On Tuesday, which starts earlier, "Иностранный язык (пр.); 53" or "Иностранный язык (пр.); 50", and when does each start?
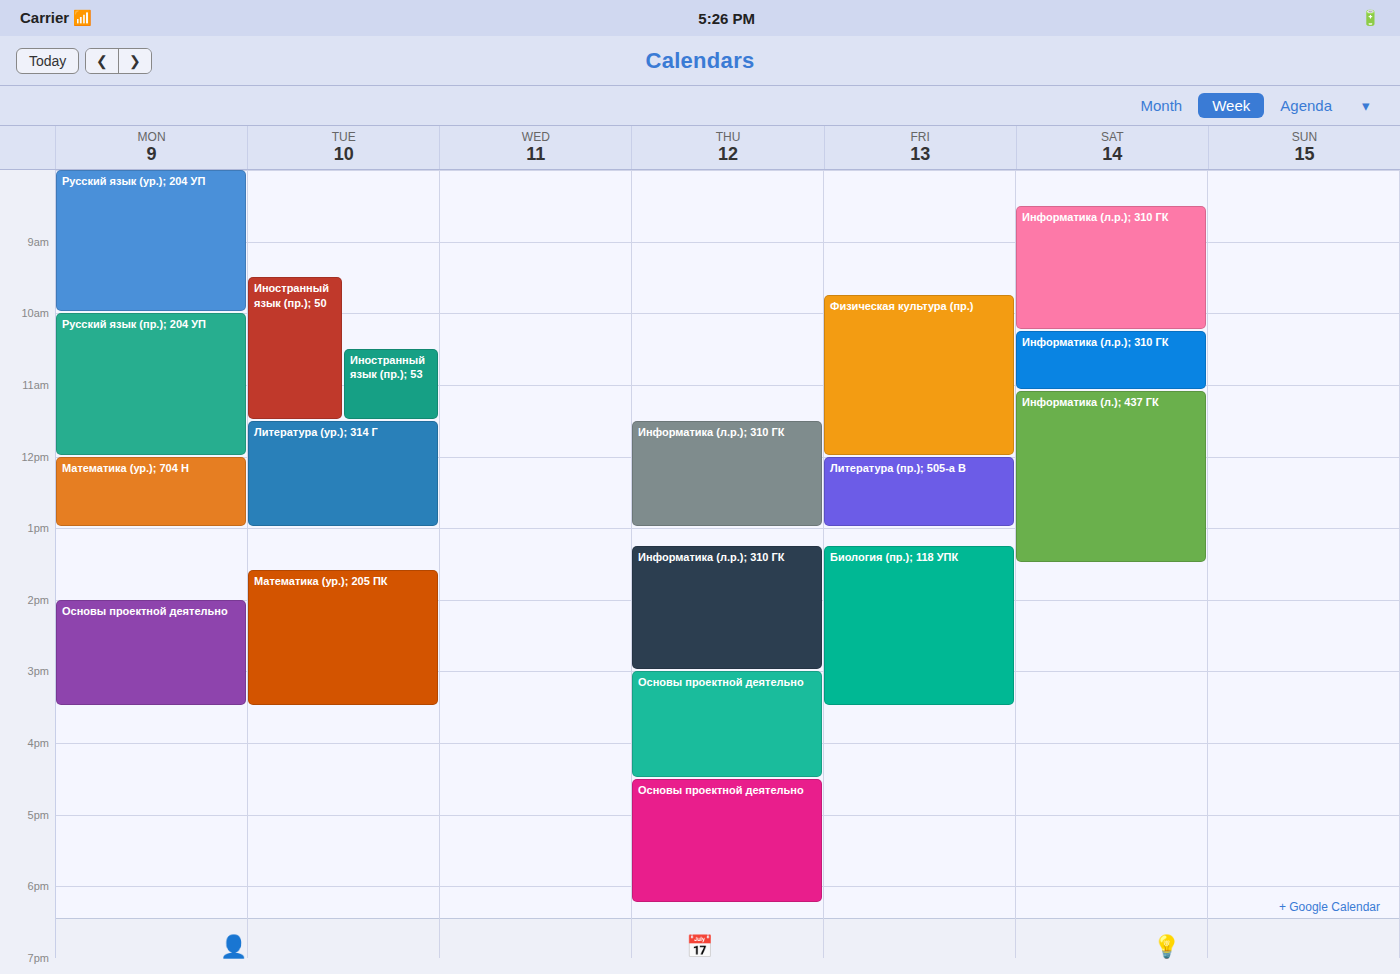
"Иностранный язык (пр.); 50" 9:30 AM; "Иностранный язык (пр.); 53" 10:30 AM.